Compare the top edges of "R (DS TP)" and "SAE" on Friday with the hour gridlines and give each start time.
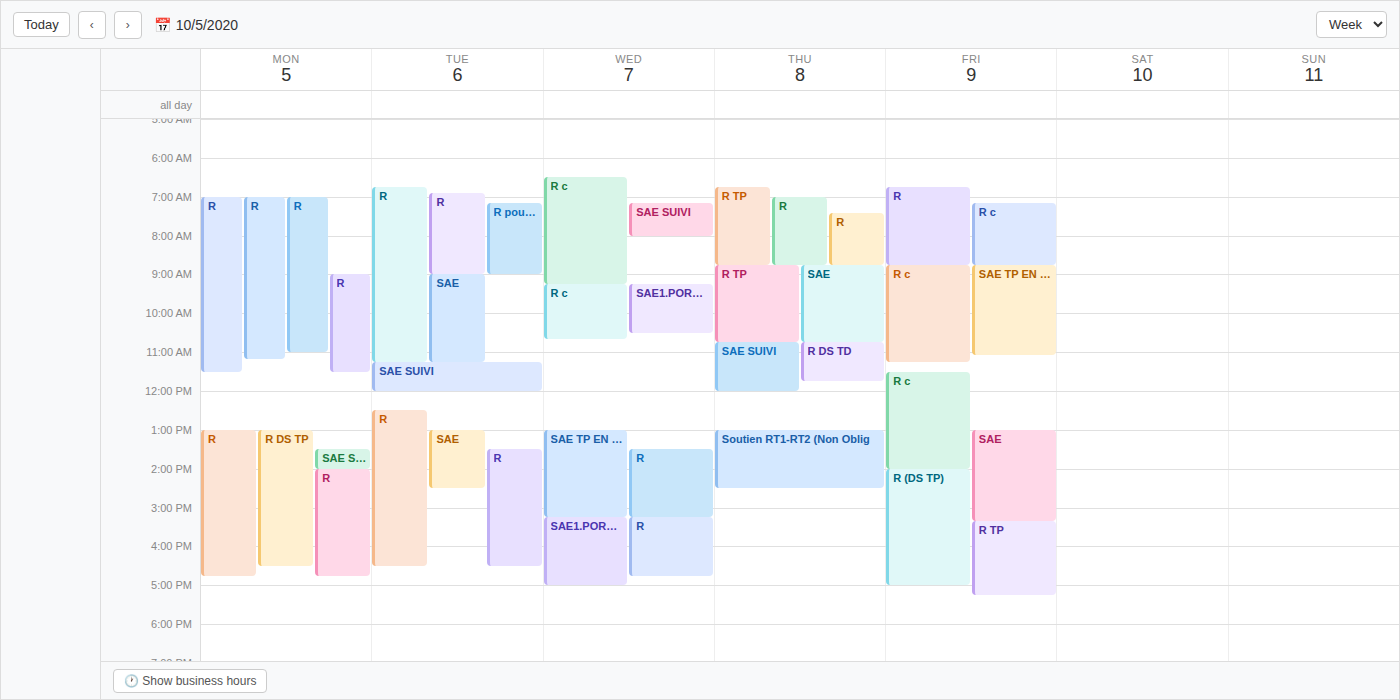
"R (DS TP)": 2:00 PM, exactly on the 2 PM line. "SAE": 1:00 PM, exactly on the 1 PM line.